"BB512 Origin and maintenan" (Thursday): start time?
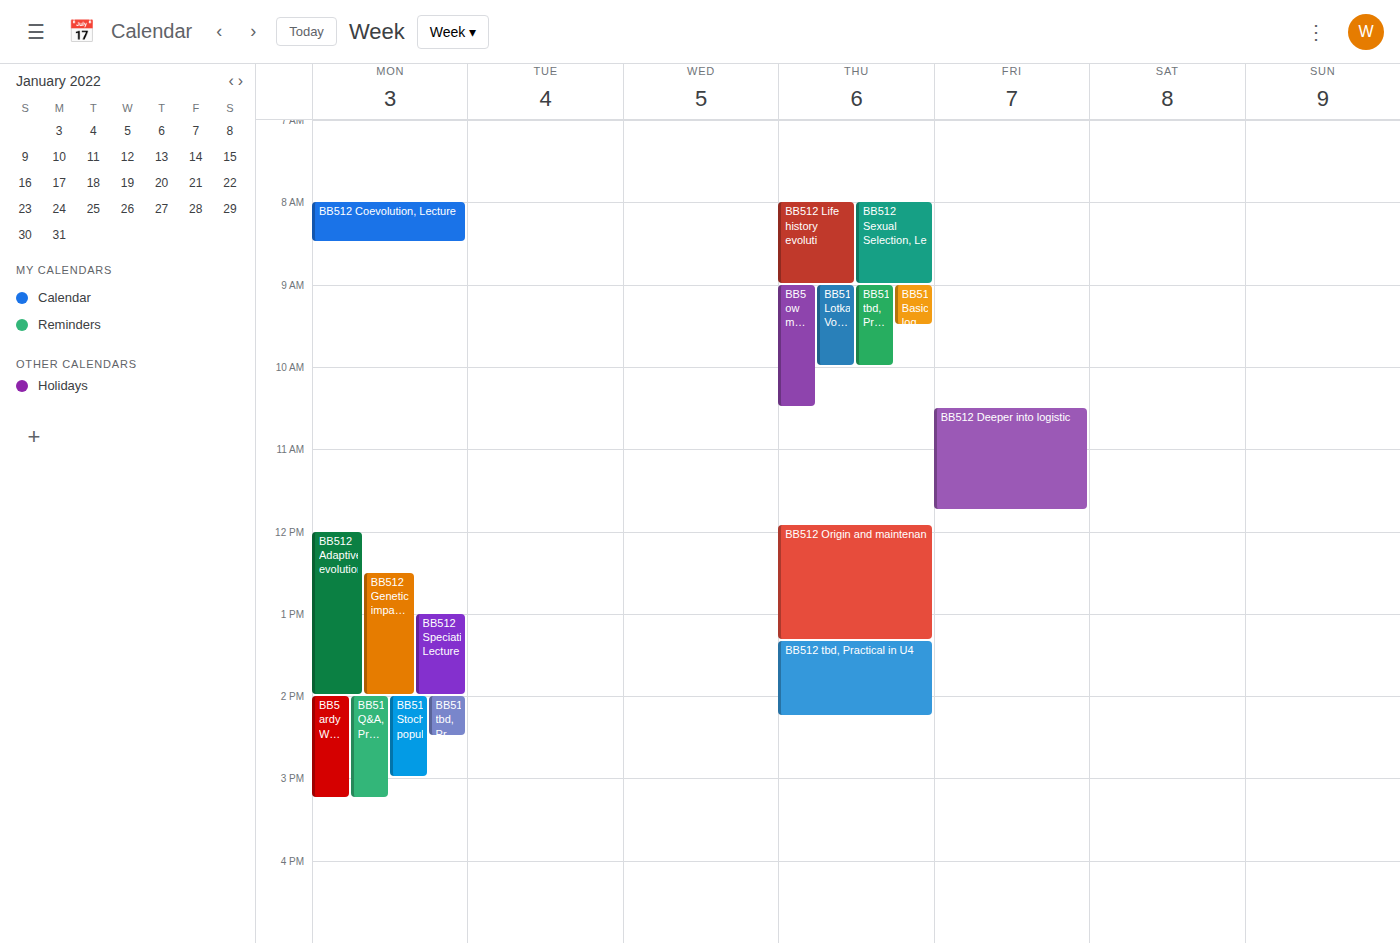
11:55 AM